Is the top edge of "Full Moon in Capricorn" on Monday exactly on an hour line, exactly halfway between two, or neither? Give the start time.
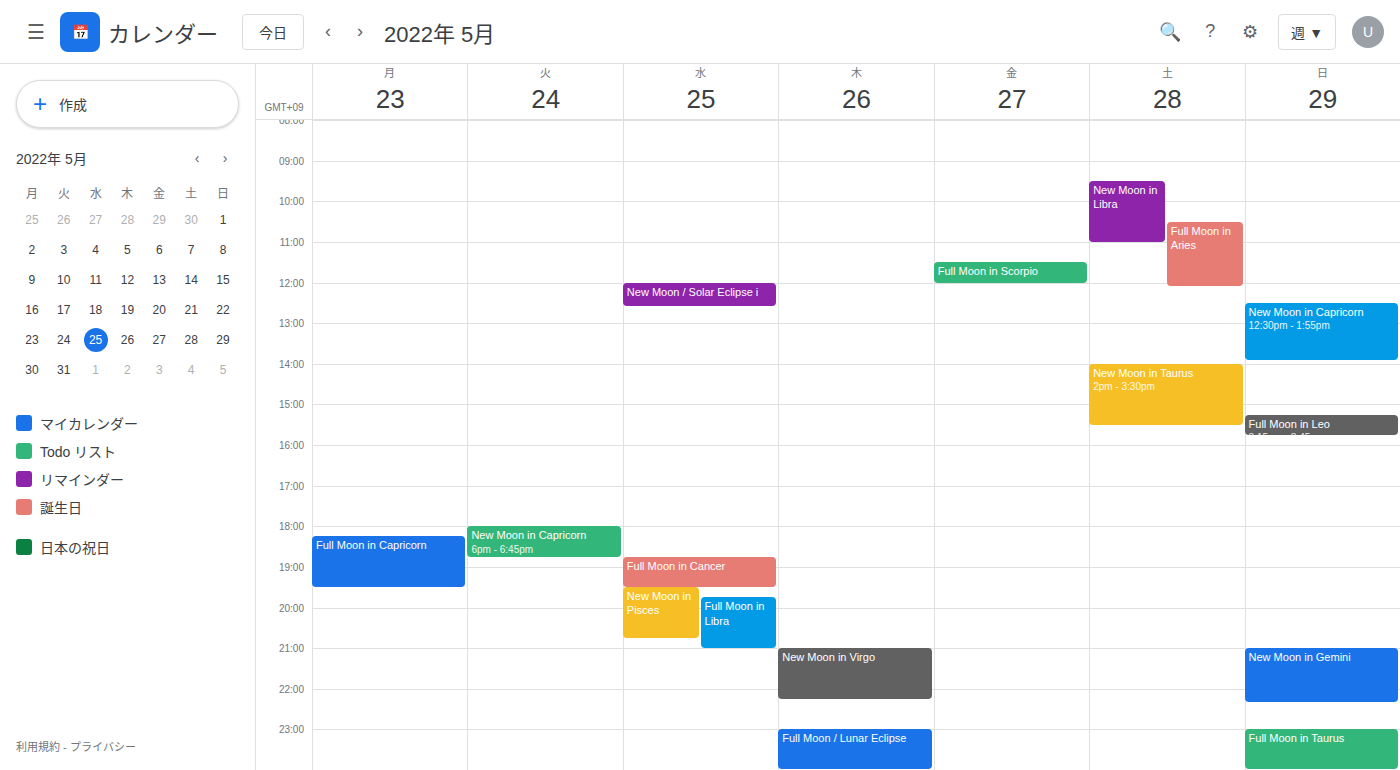
6:15 PM -- neither: a quarter of the way from the 6 PM line to the 7 PM line.